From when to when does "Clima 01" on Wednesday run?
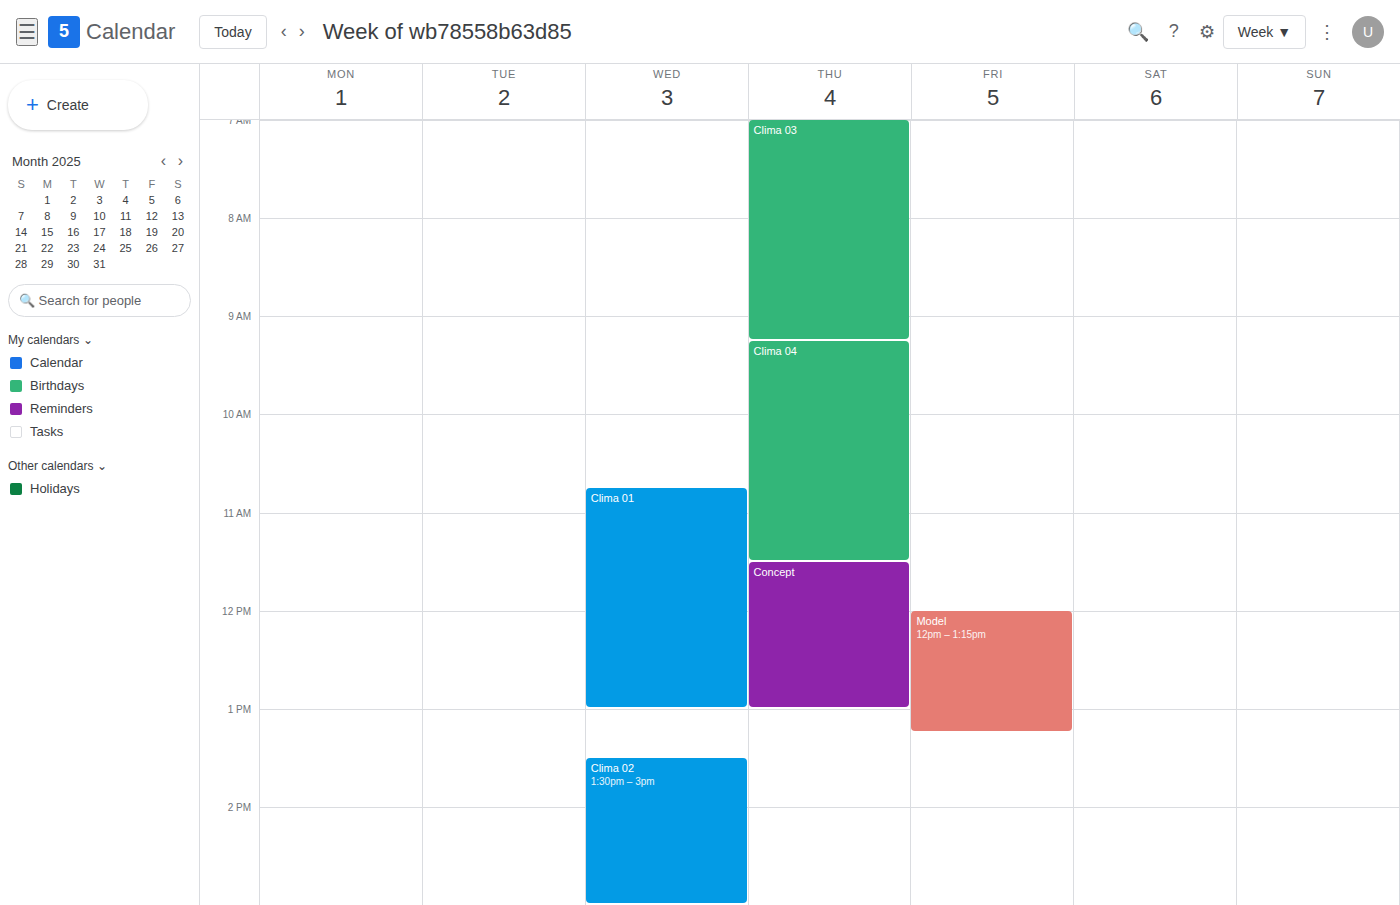
10:45 AM to 1:00 PM